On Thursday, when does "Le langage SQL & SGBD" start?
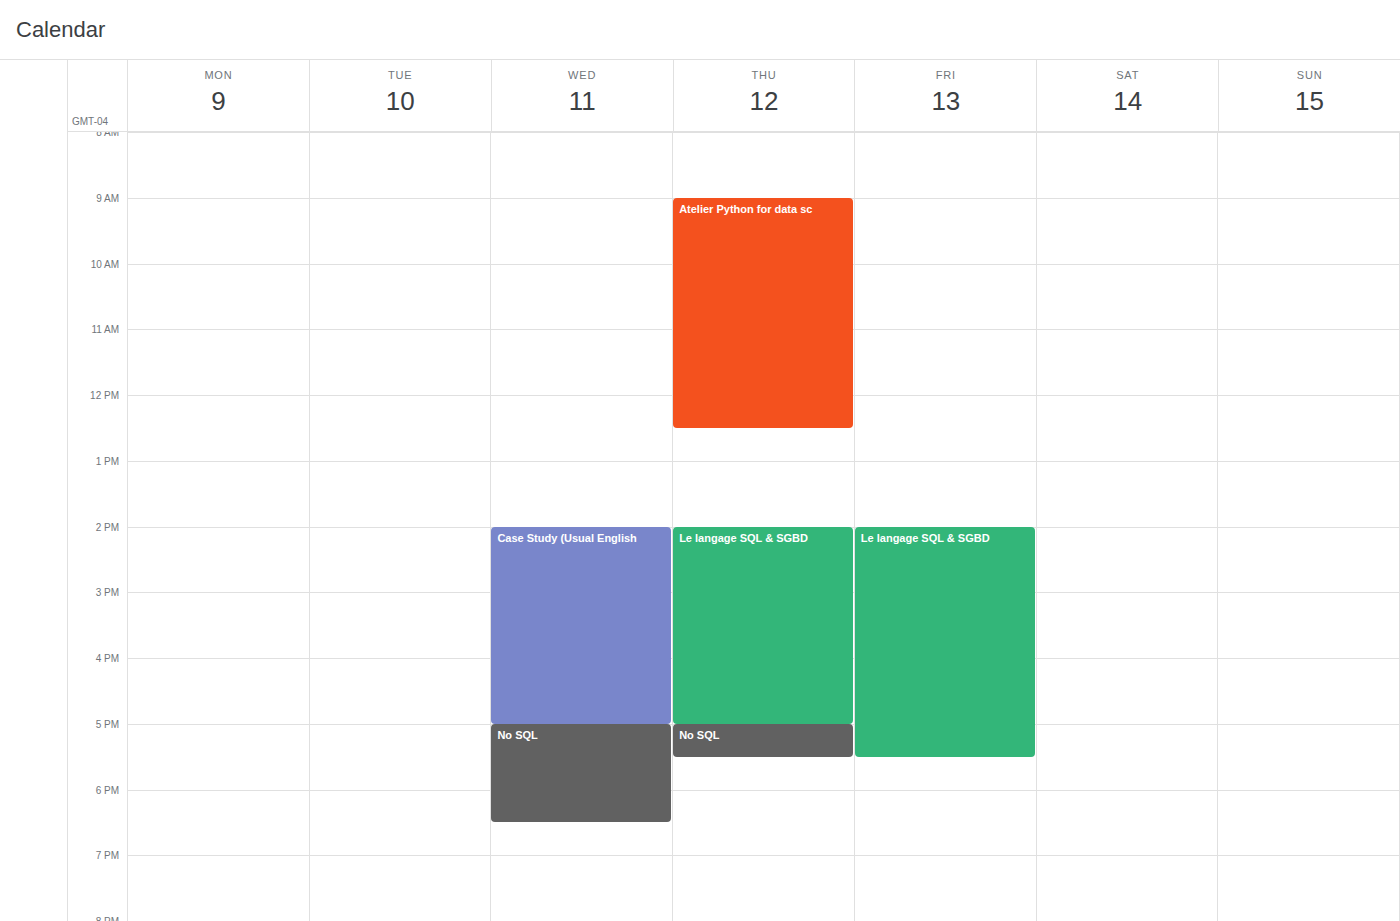
2:00 PM